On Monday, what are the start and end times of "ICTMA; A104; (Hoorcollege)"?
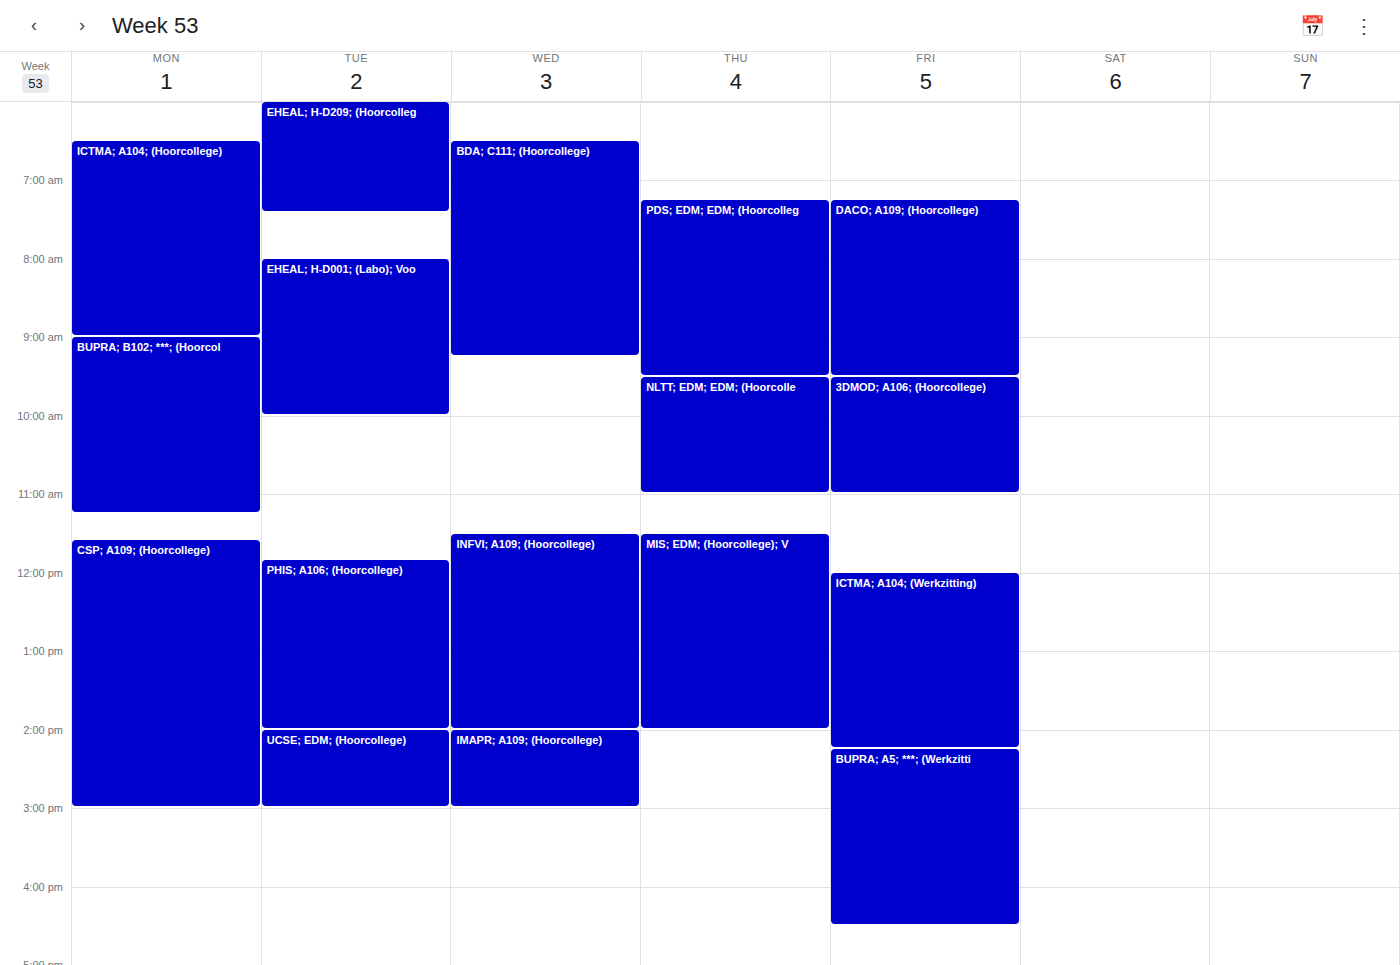
06:30 to 09:00